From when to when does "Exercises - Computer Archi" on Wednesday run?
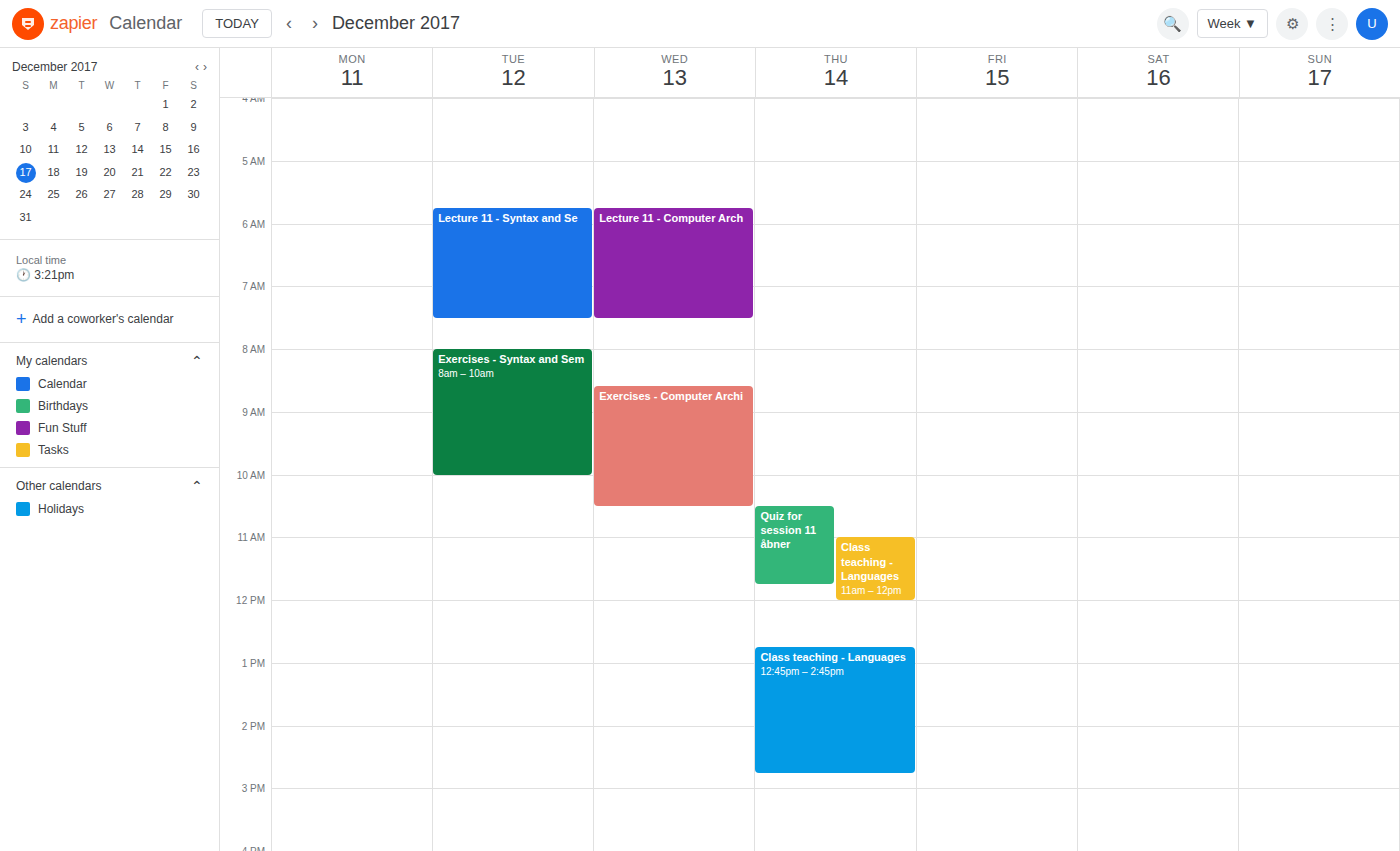
8:35 AM to 10:30 AM